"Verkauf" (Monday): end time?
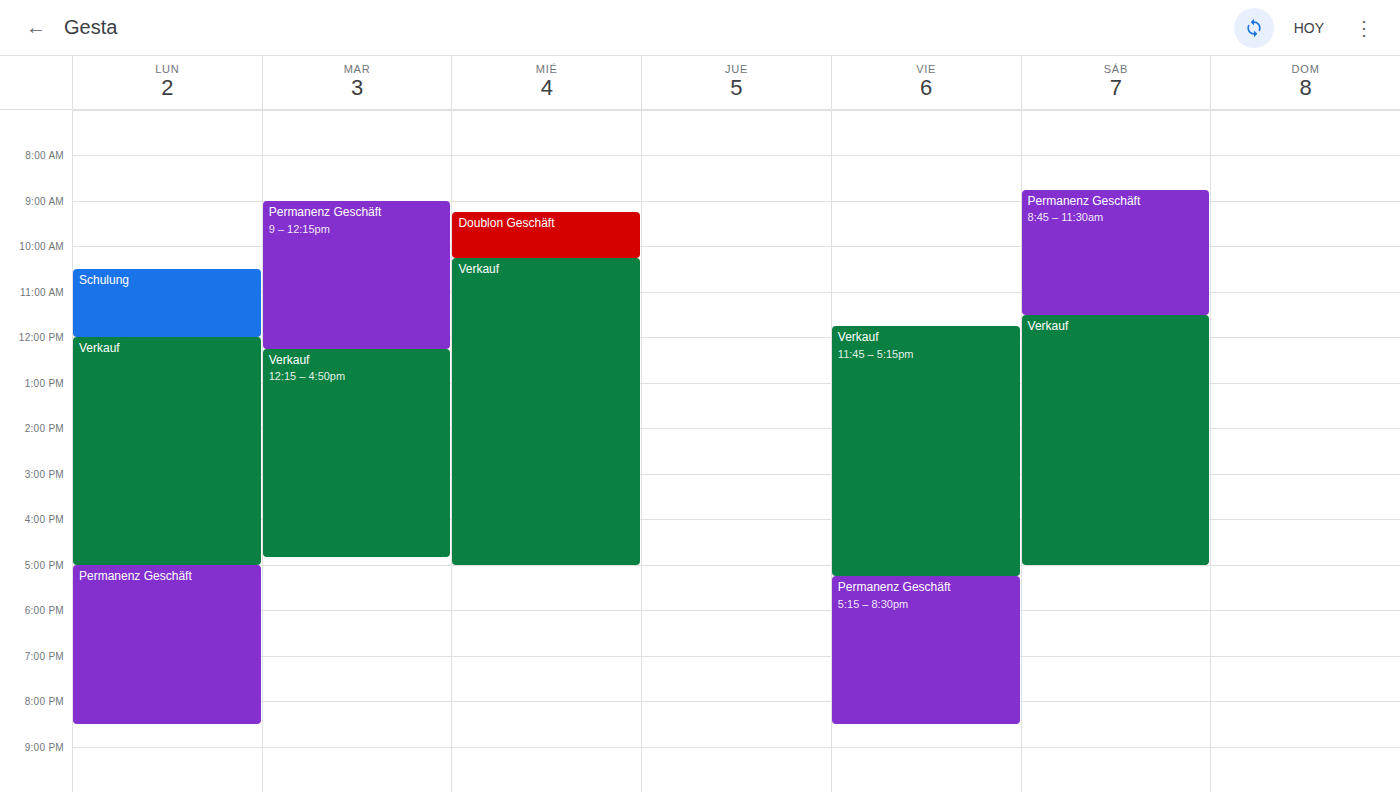
5:00 PM